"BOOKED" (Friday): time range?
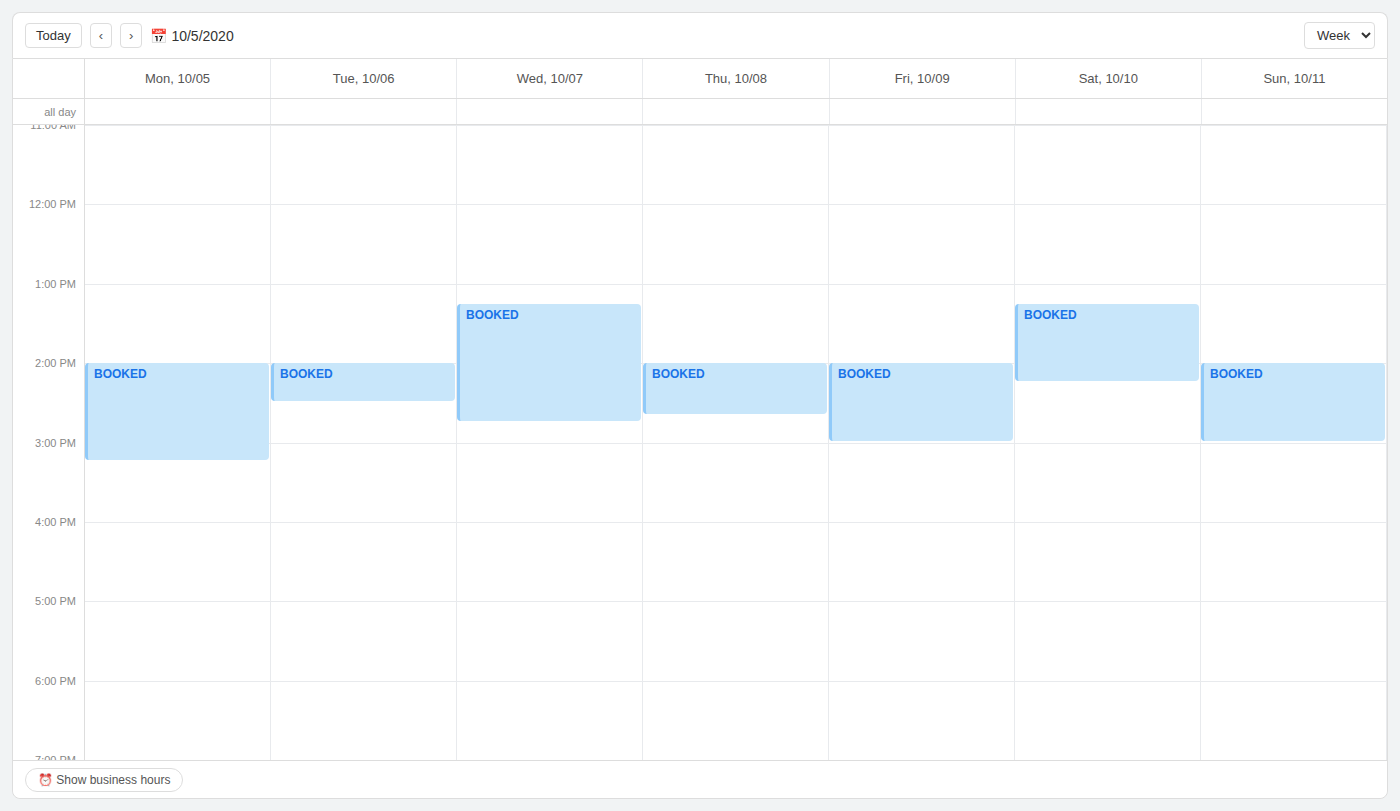
2:00 PM to 3:00 PM